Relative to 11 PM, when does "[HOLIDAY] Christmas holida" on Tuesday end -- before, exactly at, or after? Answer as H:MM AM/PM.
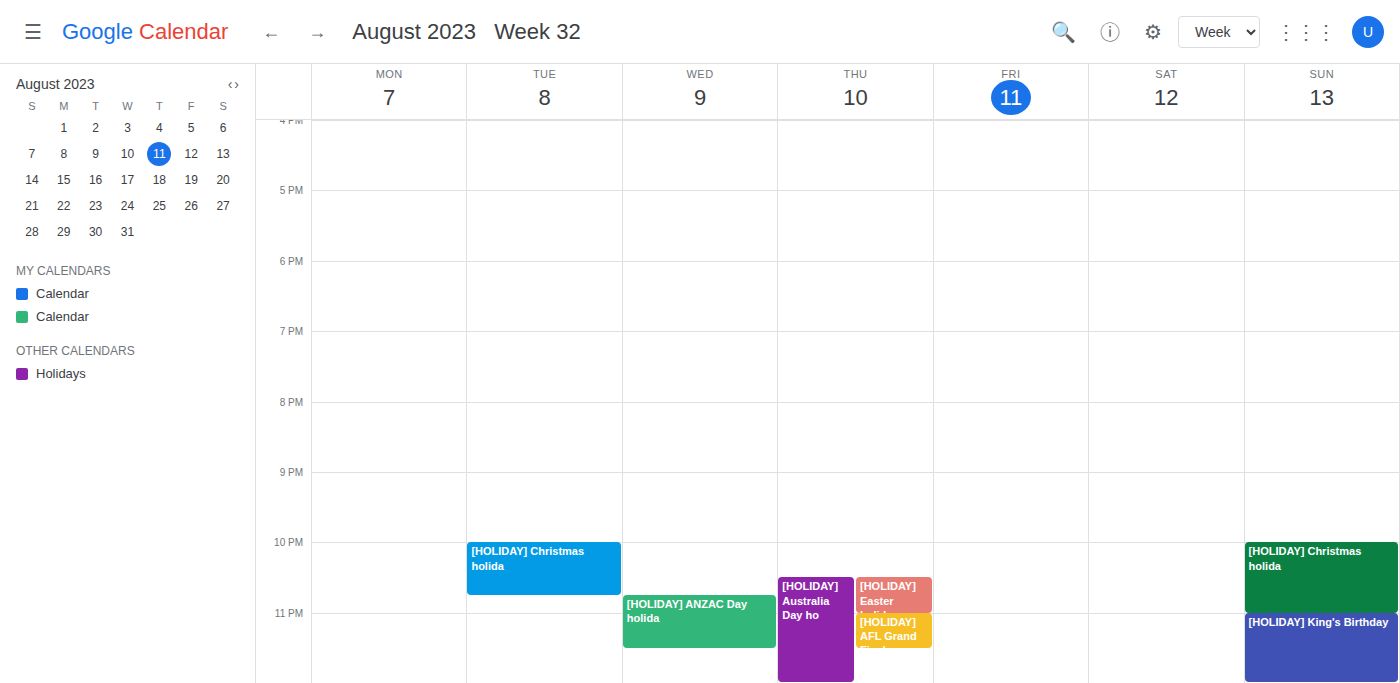
10:45 PM -- before 11 PM, 15 minutes above the 11 PM line.